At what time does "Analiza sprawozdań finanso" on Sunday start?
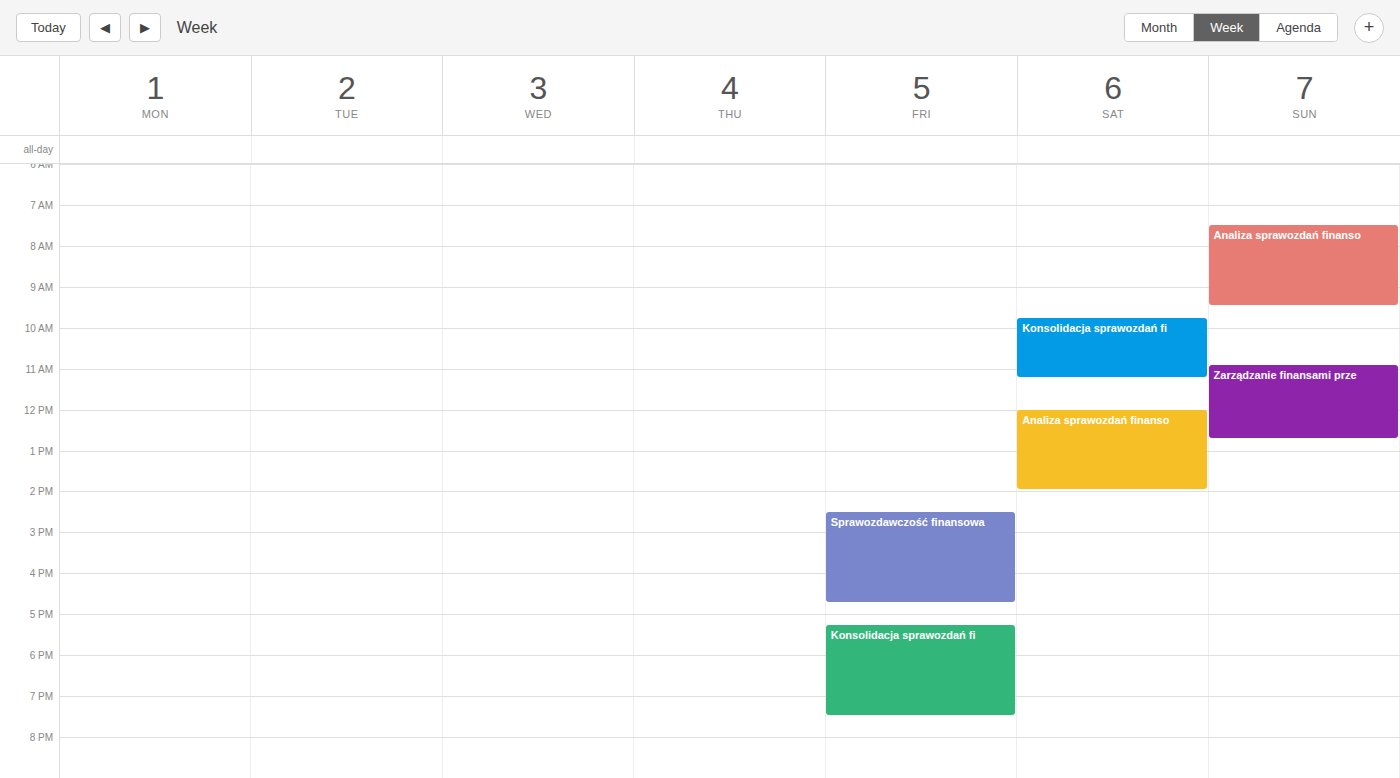
7:30 AM